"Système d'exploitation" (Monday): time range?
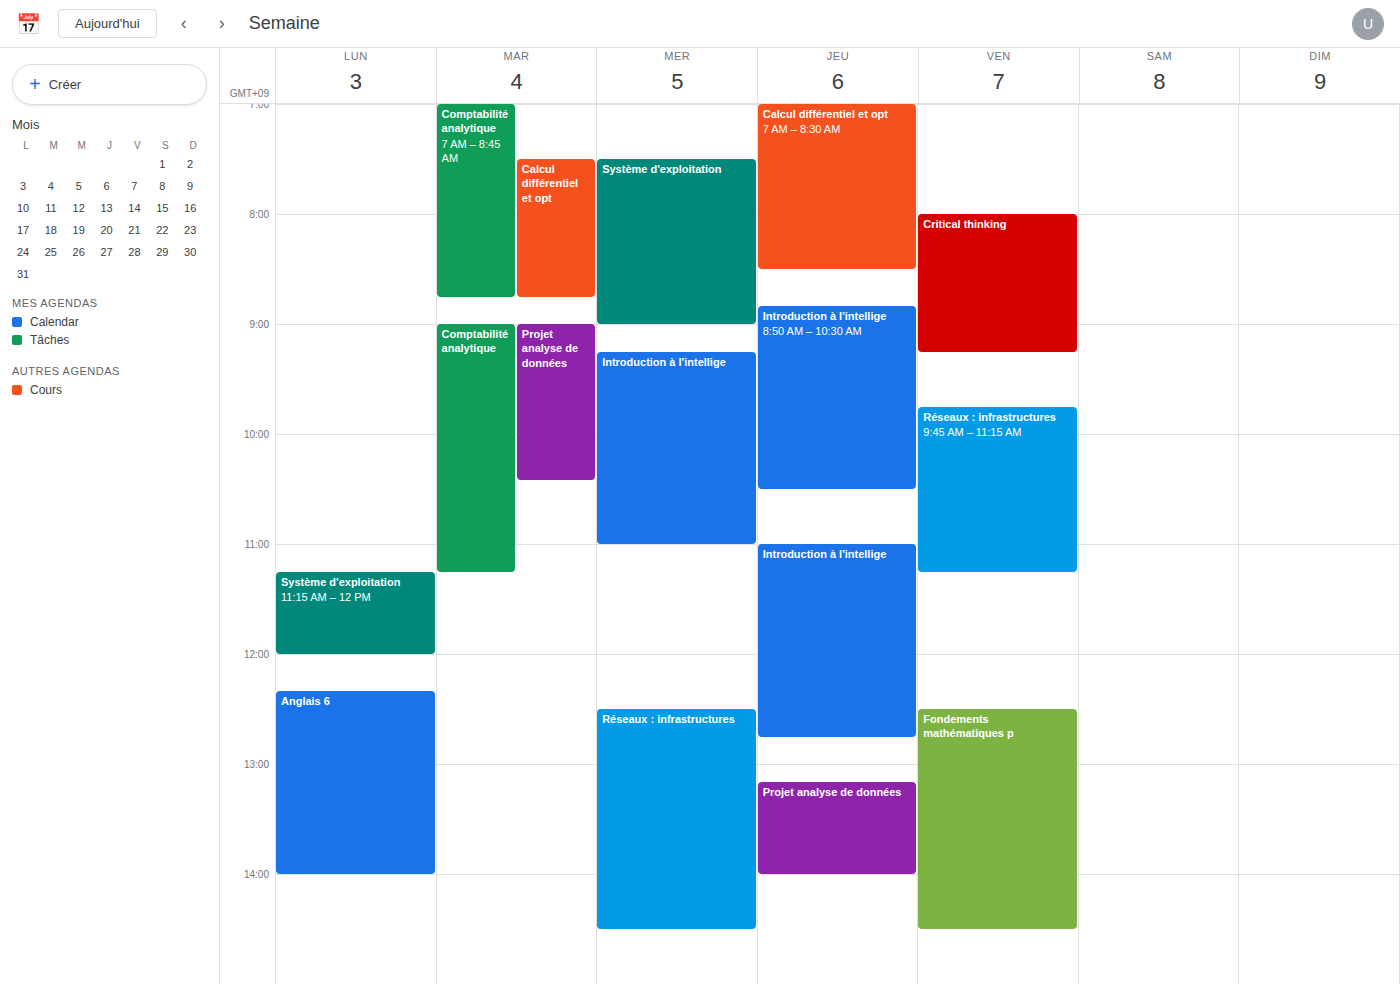
11:15 AM to 12:00 PM